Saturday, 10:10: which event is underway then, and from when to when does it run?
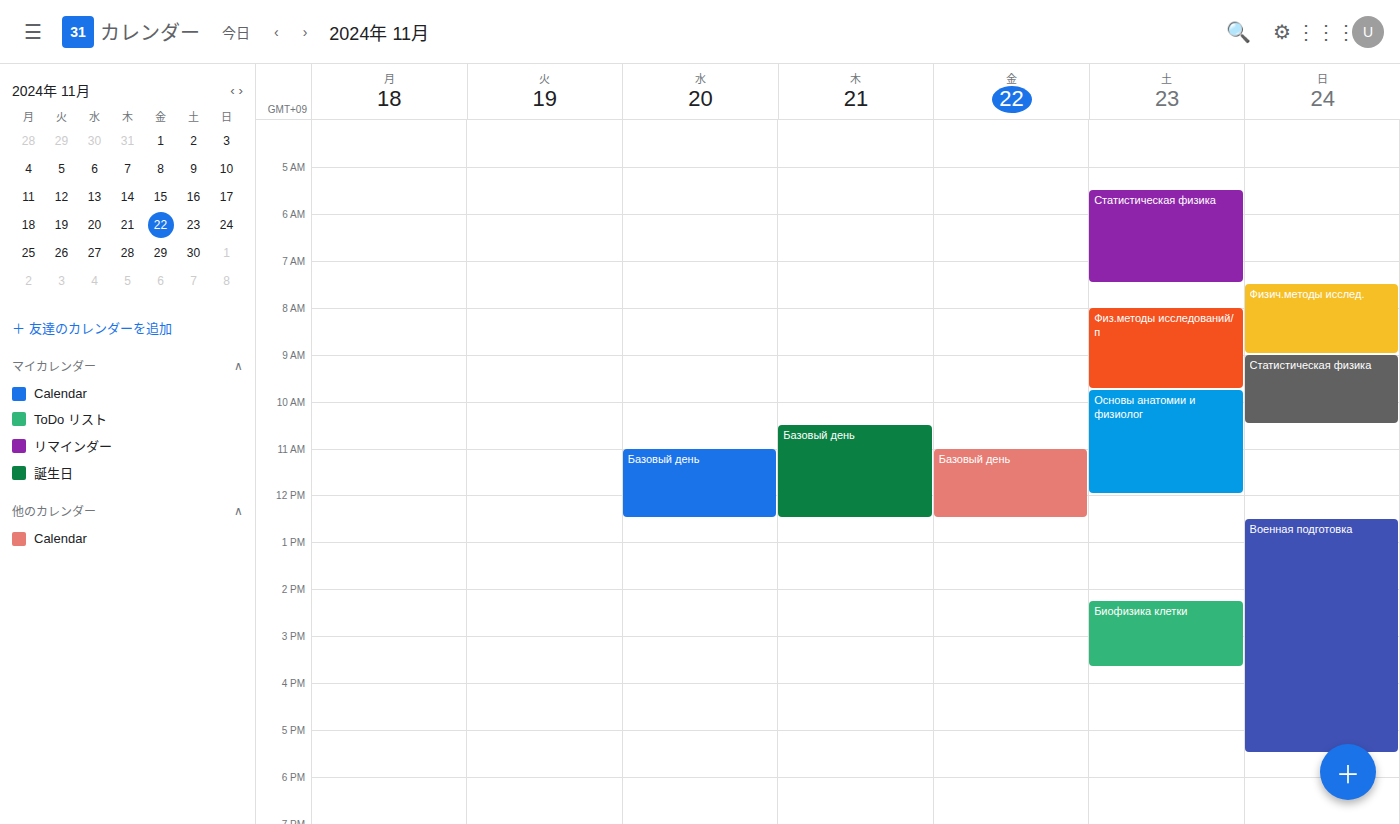
"Основы анатомии и физиолог", 09:45 to 12:00